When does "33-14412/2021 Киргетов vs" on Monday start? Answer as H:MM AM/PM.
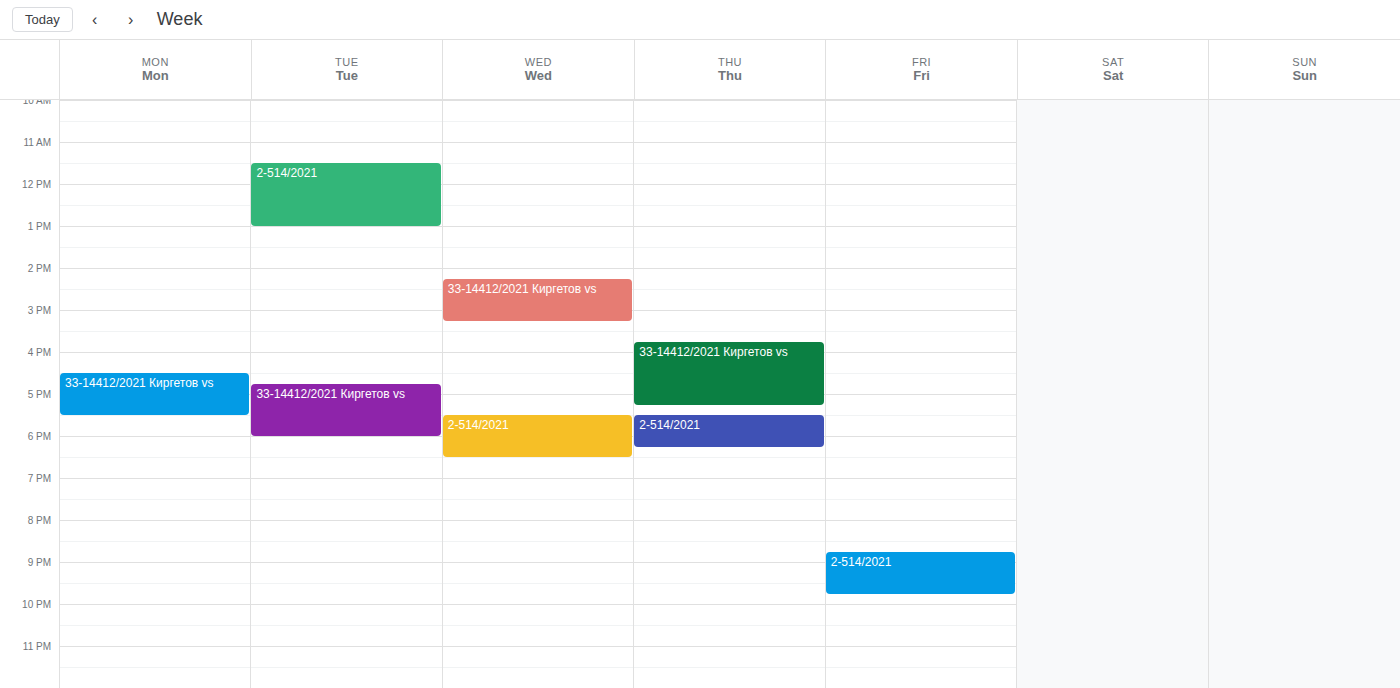
4:30 PM